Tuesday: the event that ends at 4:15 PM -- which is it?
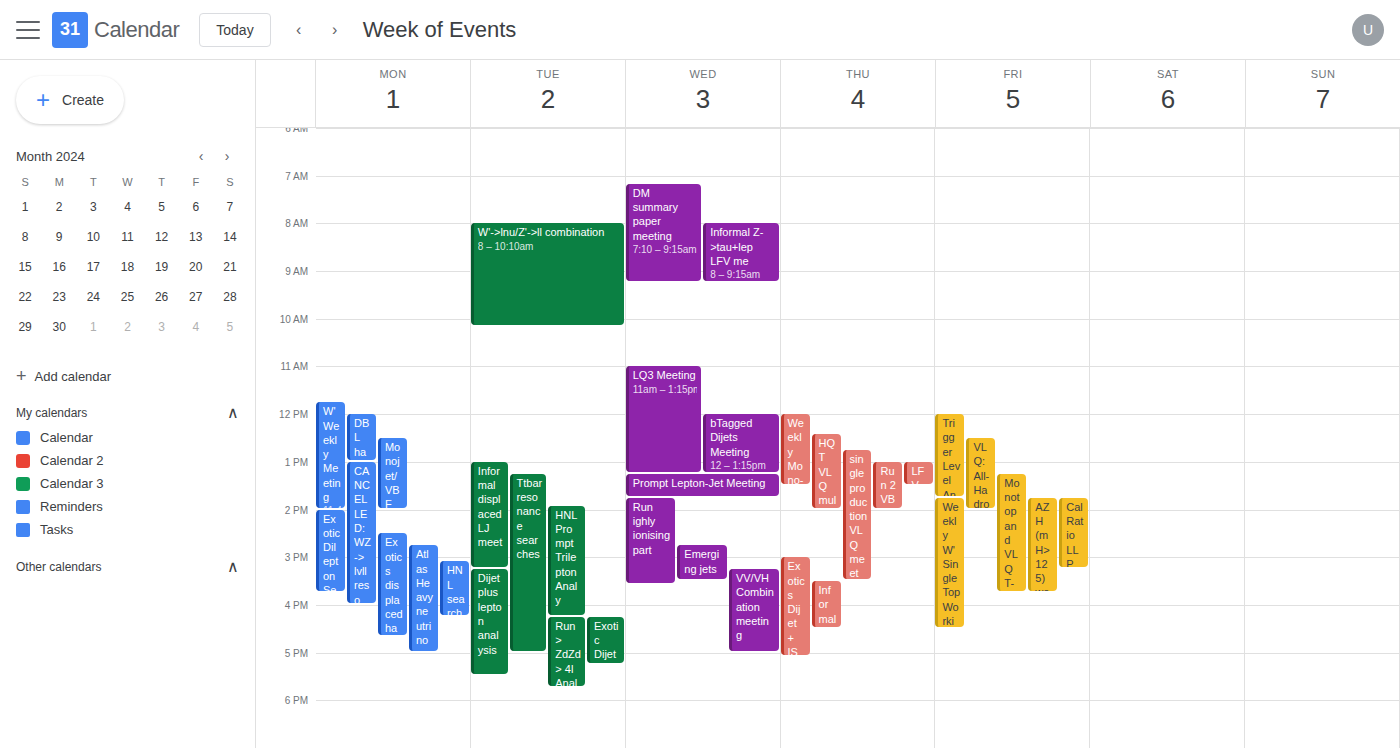
"HNL Prompt Trilepton Analy"